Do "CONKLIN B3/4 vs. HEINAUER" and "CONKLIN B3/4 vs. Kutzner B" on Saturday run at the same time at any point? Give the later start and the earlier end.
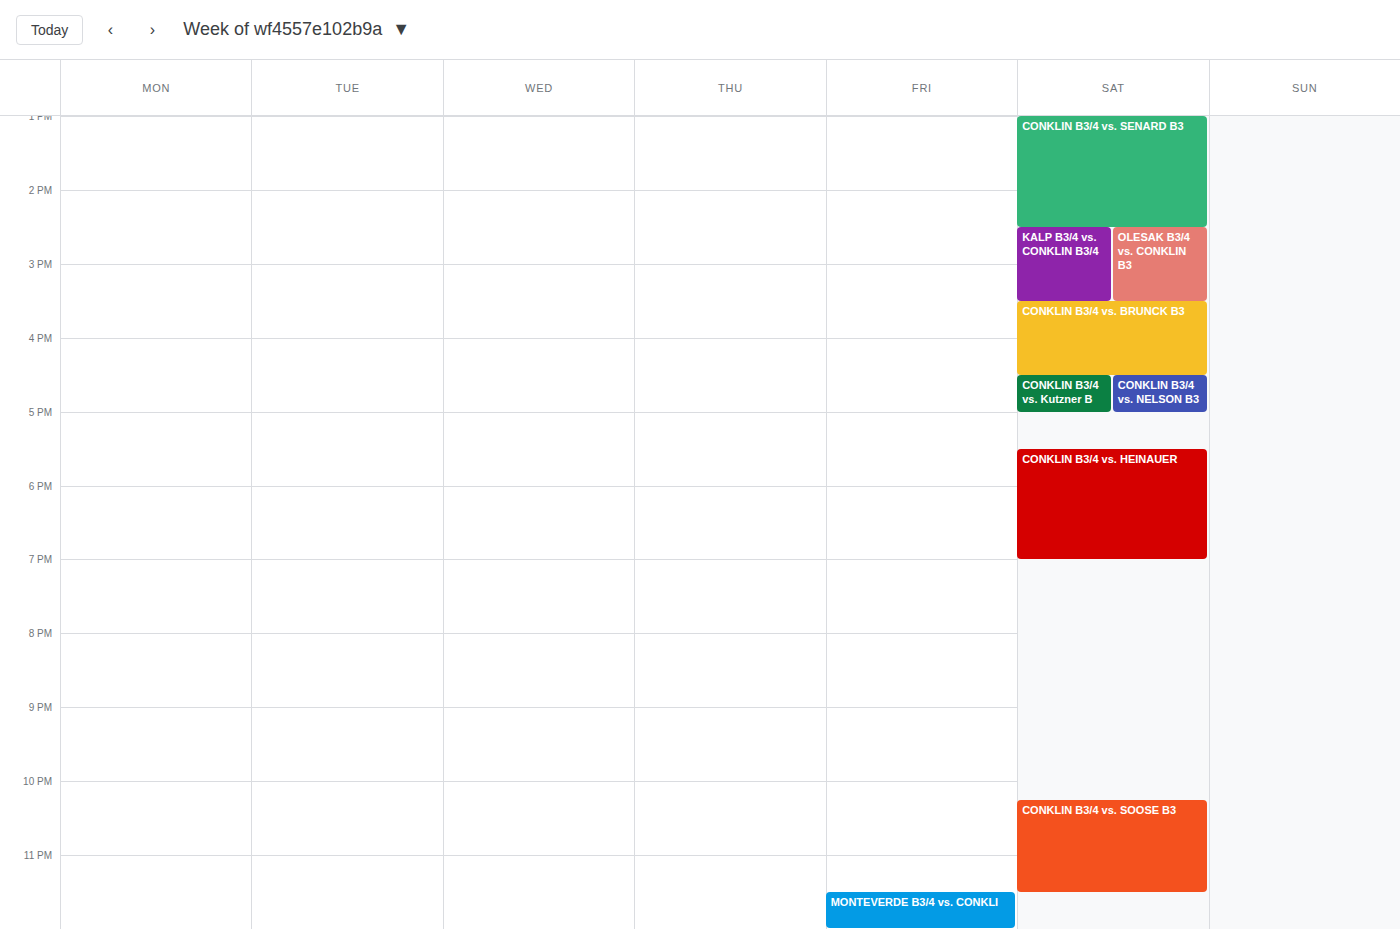
"CONKLIN B3/4 vs. Kutzner B" ends at 17:00 and "CONKLIN B3/4 vs. HEINAUER" starts at 17:30 -- no overlap.